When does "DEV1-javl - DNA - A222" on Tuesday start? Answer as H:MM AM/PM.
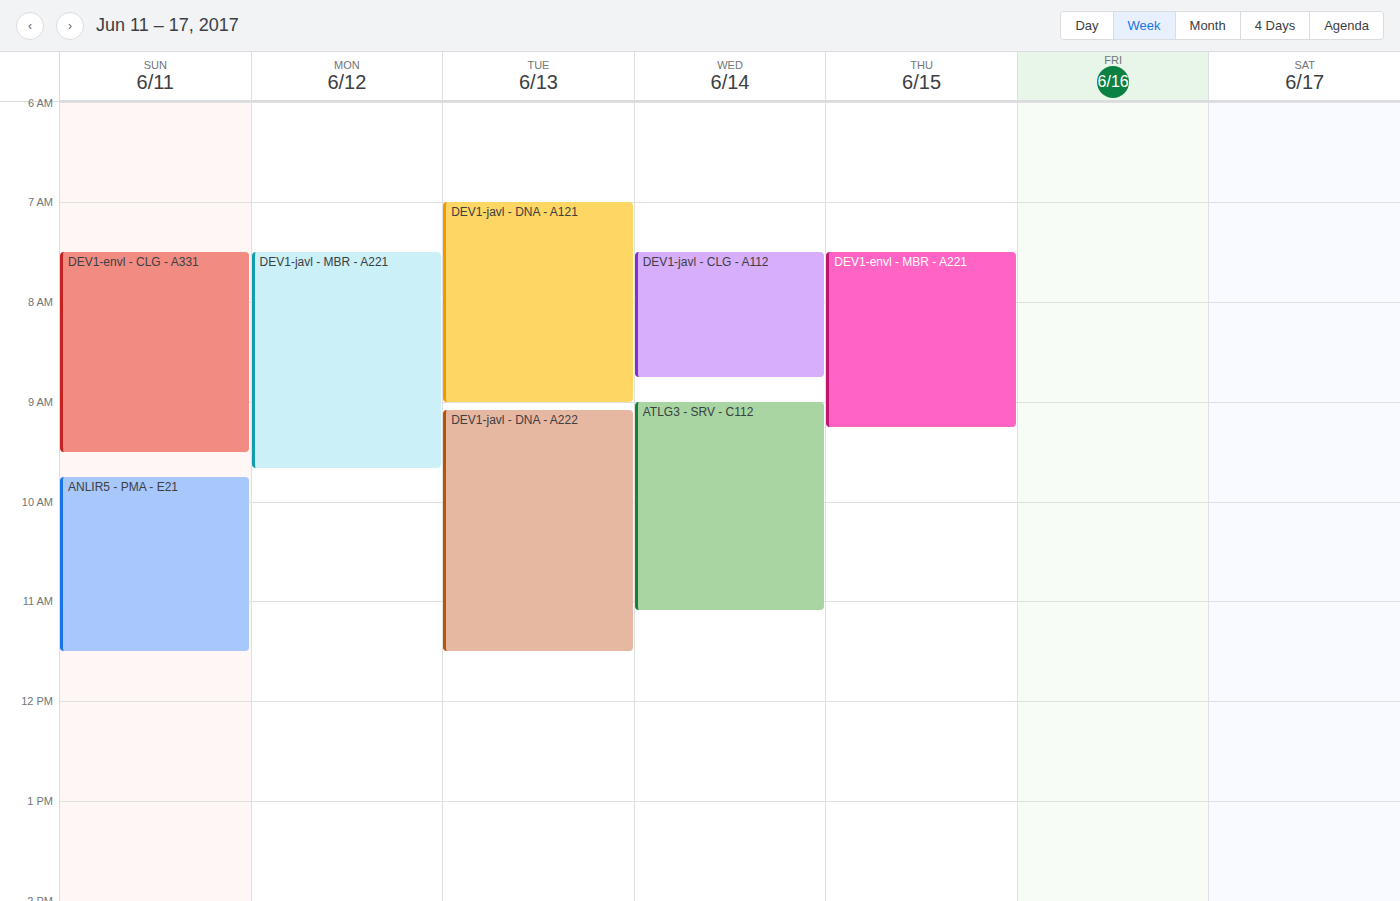
9:05 AM